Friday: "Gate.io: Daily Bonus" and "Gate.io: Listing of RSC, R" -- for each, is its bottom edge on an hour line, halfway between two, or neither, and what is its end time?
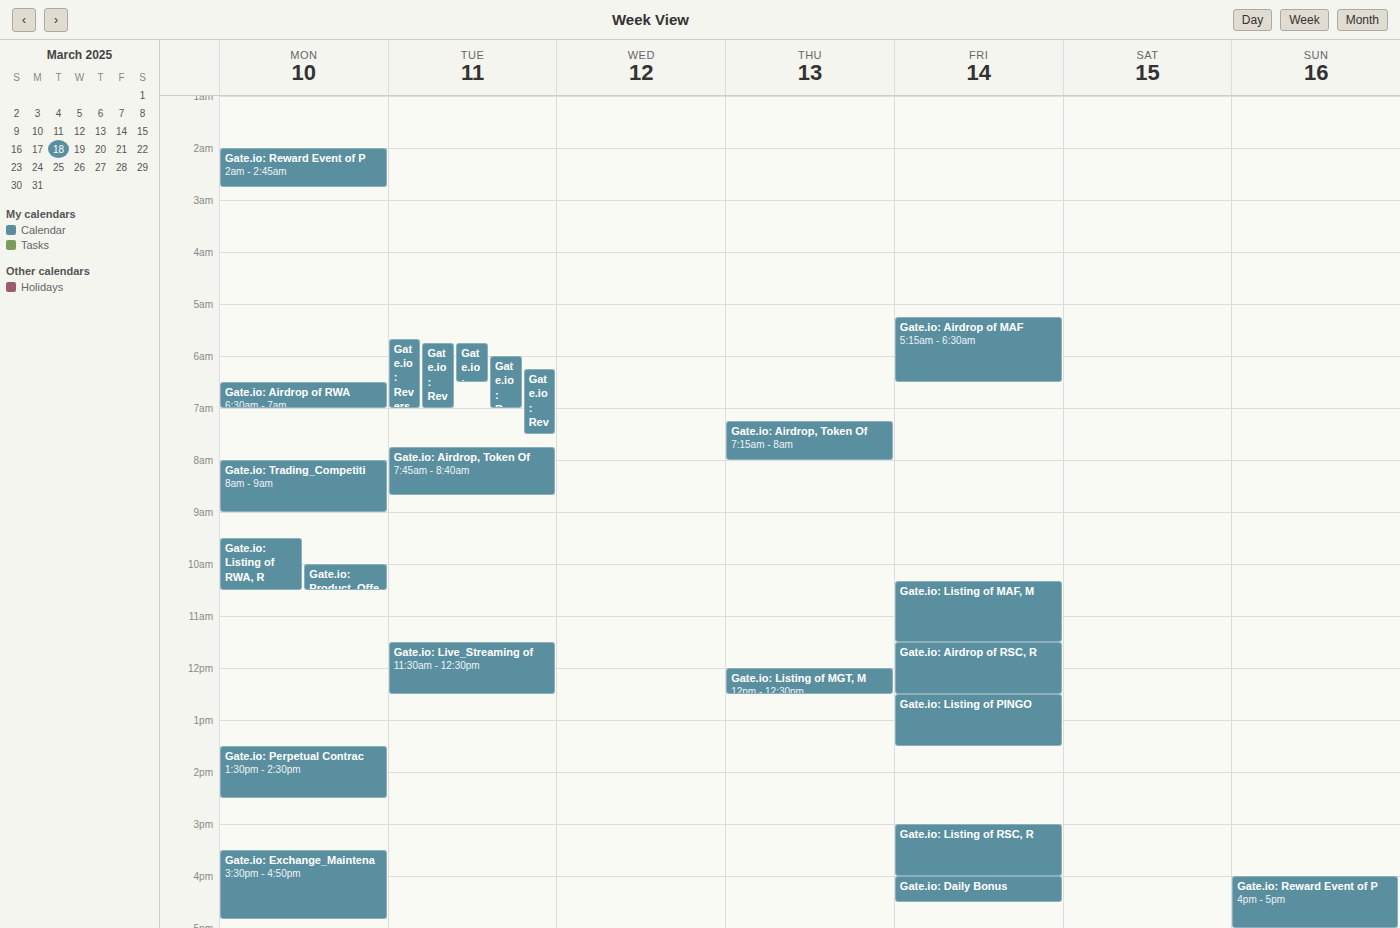
"Gate.io: Daily Bonus": 4:30 PM, halfway between the 4 PM and 5 PM lines. "Gate.io: Listing of RSC, R": 4:00 PM, exactly on the 4 PM line.